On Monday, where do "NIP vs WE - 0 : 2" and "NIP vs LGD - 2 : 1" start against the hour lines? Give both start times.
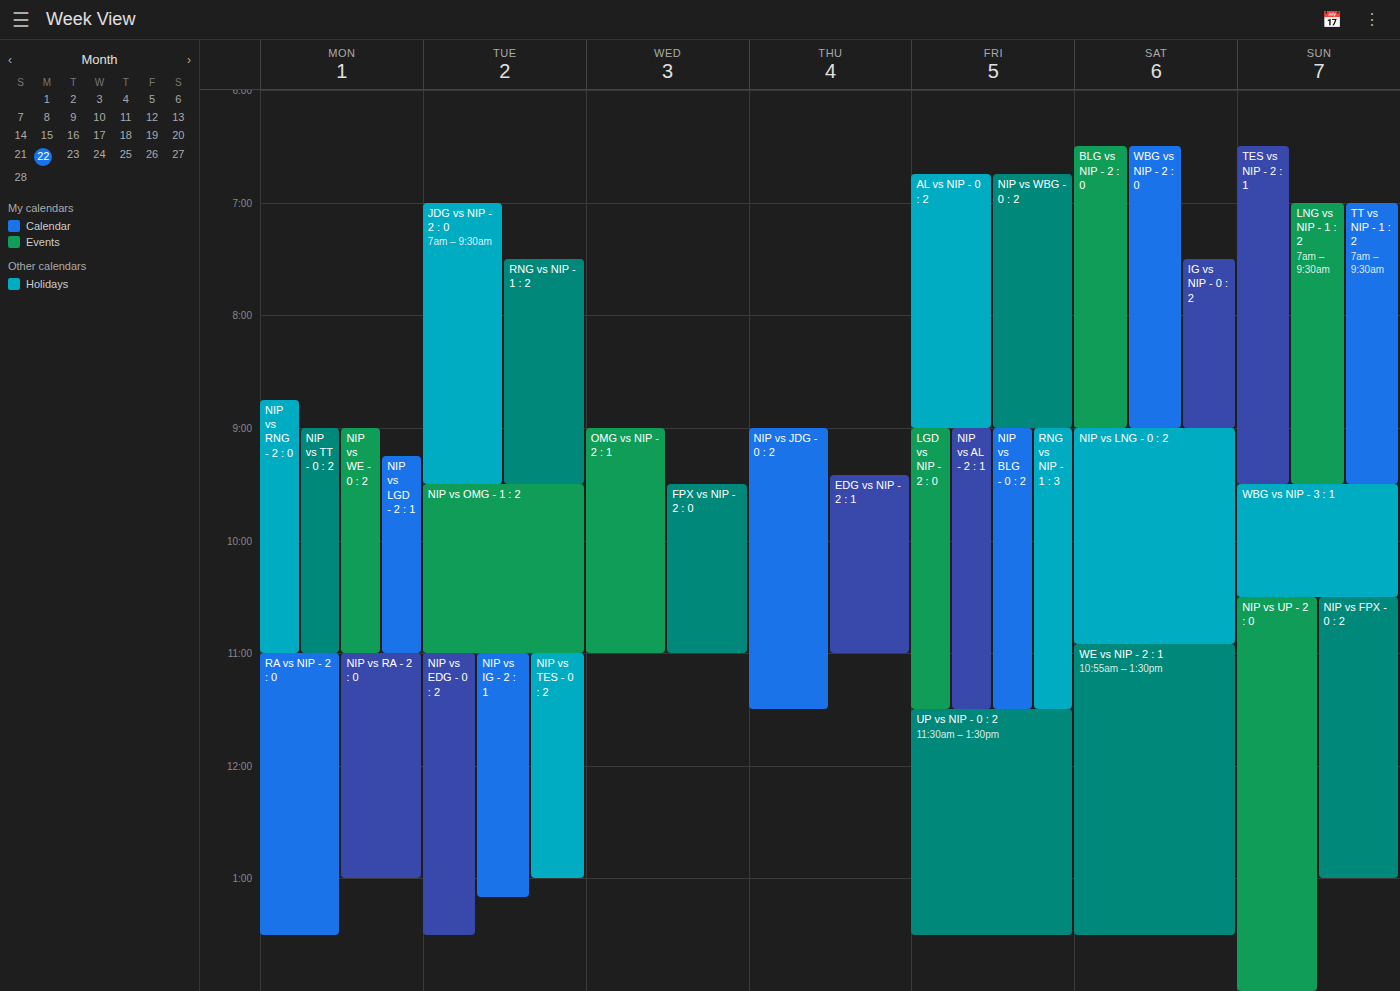
"NIP vs WE - 0 : 2": 9:00 AM, exactly on the 9 AM line. "NIP vs LGD - 2 : 1": 9:15 AM, neither: a quarter of the way from the 9 AM line to the 10 AM line.